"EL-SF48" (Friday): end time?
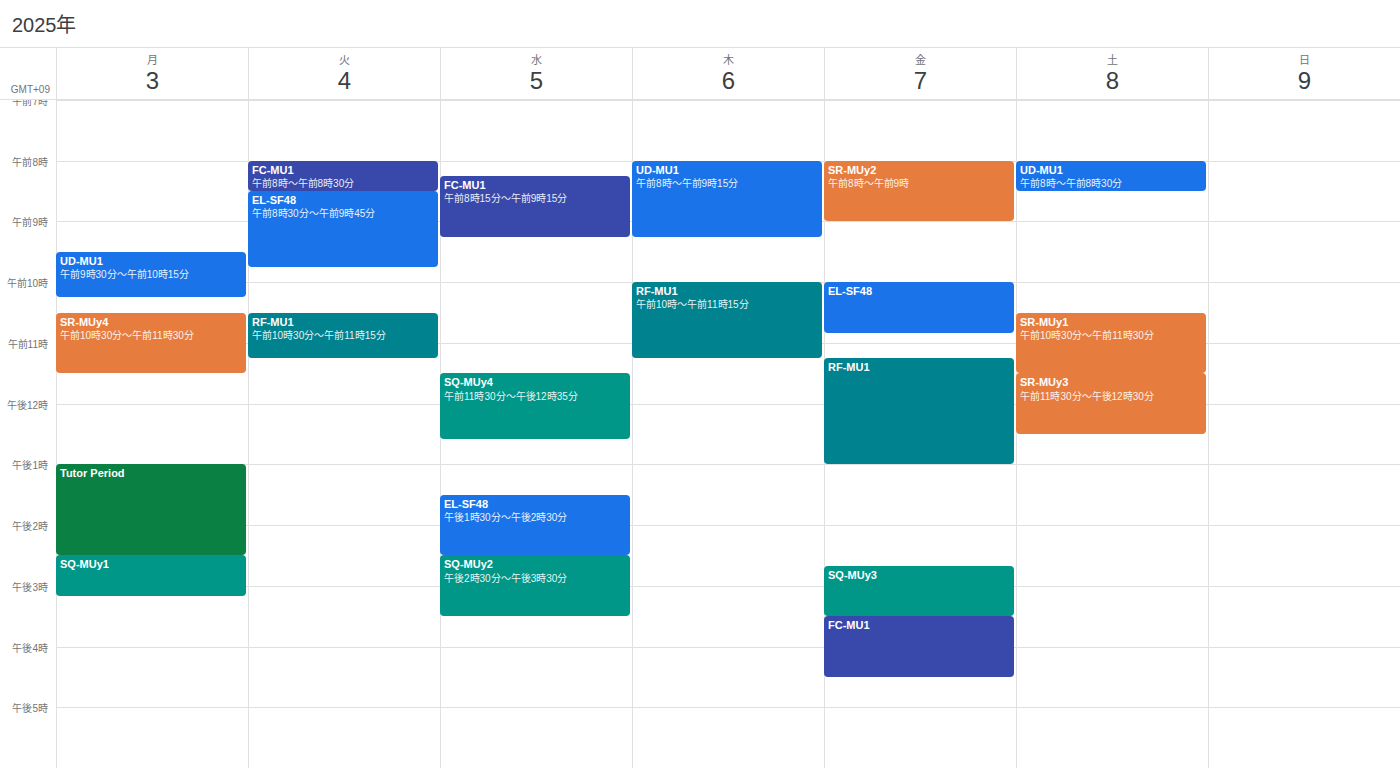
10:50